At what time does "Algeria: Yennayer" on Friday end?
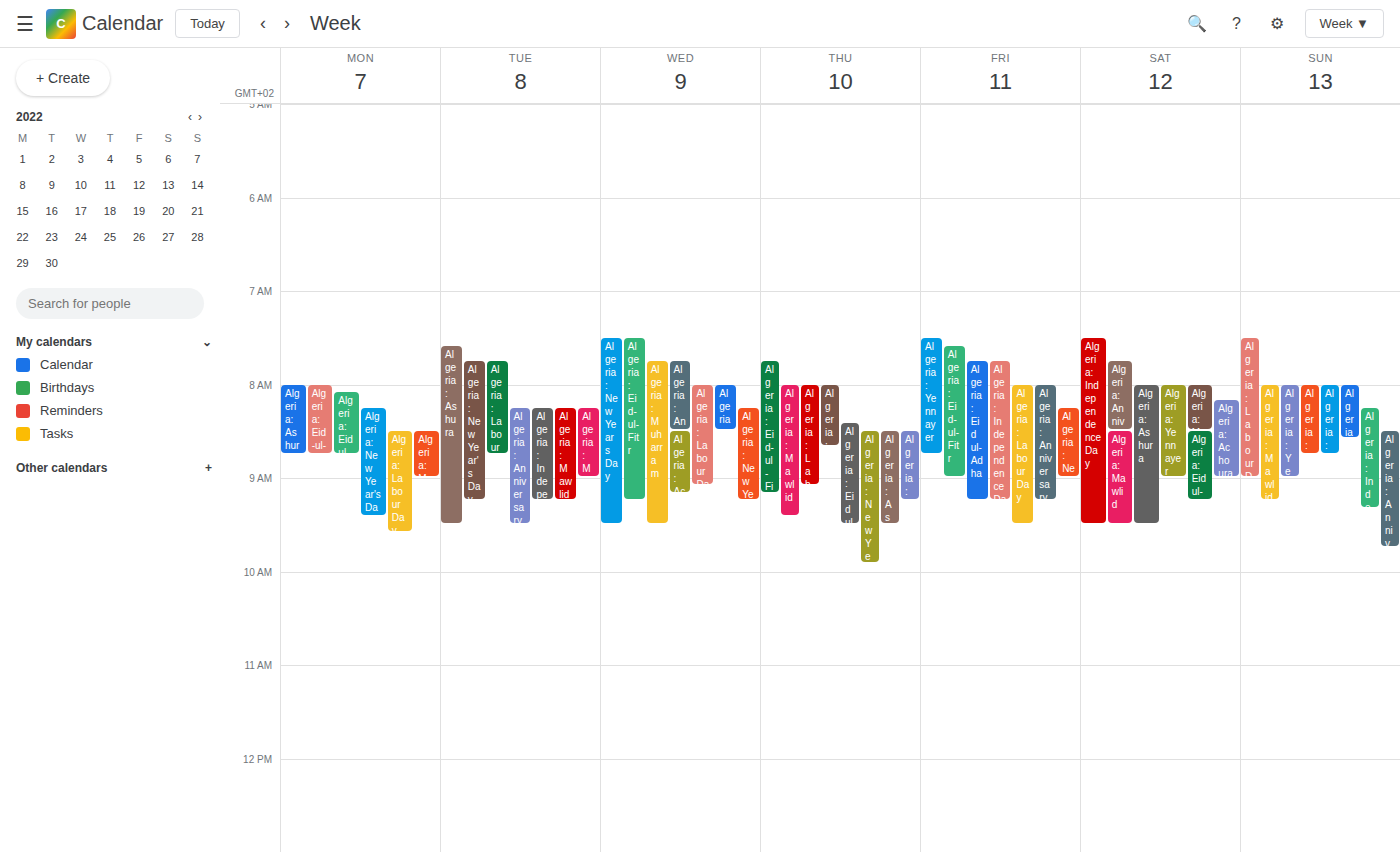
8:45 AM